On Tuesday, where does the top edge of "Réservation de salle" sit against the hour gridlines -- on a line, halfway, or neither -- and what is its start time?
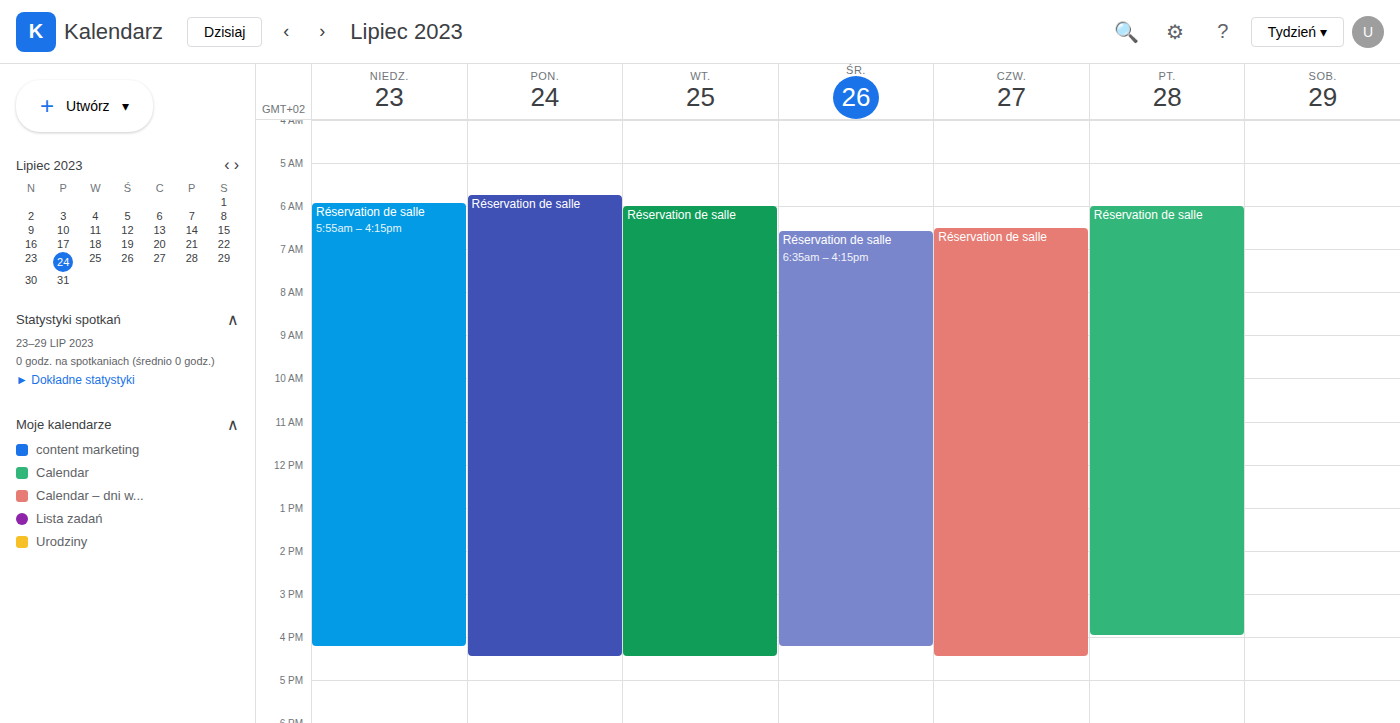
06:00 -- exactly on the 06:00 line.